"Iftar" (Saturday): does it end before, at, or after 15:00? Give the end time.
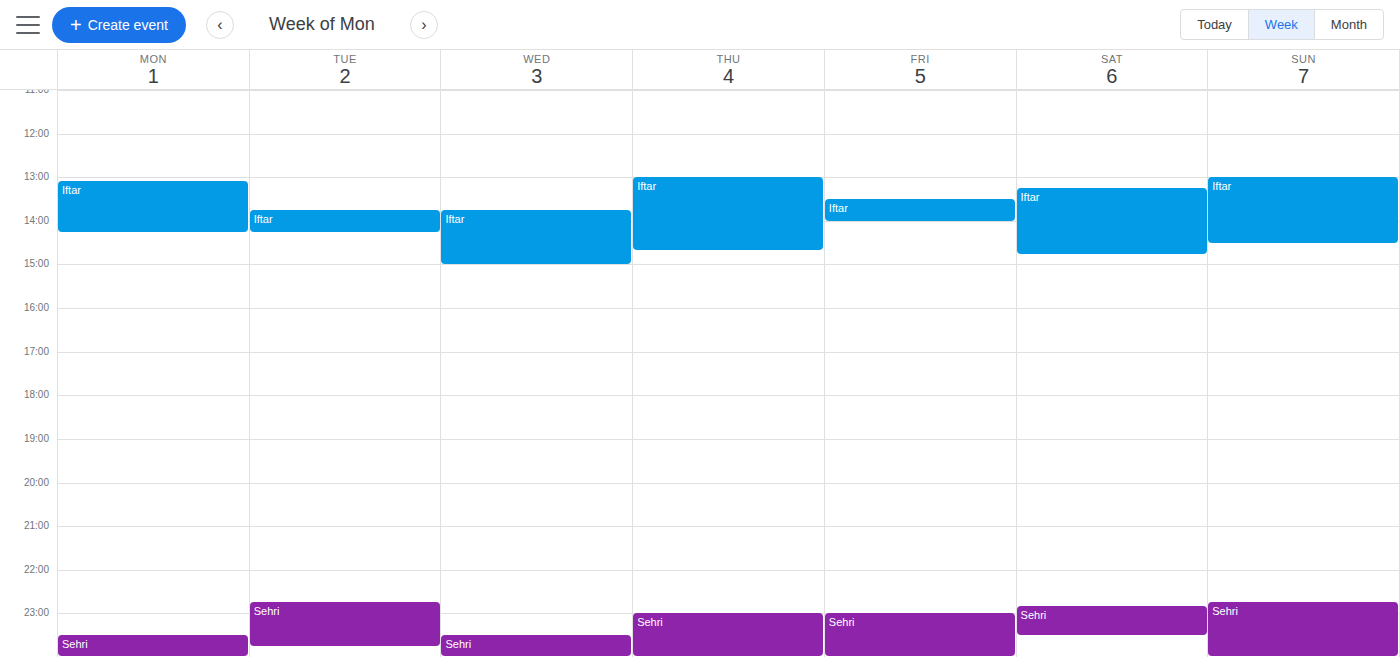
14:45 -- before 15:00, 15 minutes above the 15:00 line.